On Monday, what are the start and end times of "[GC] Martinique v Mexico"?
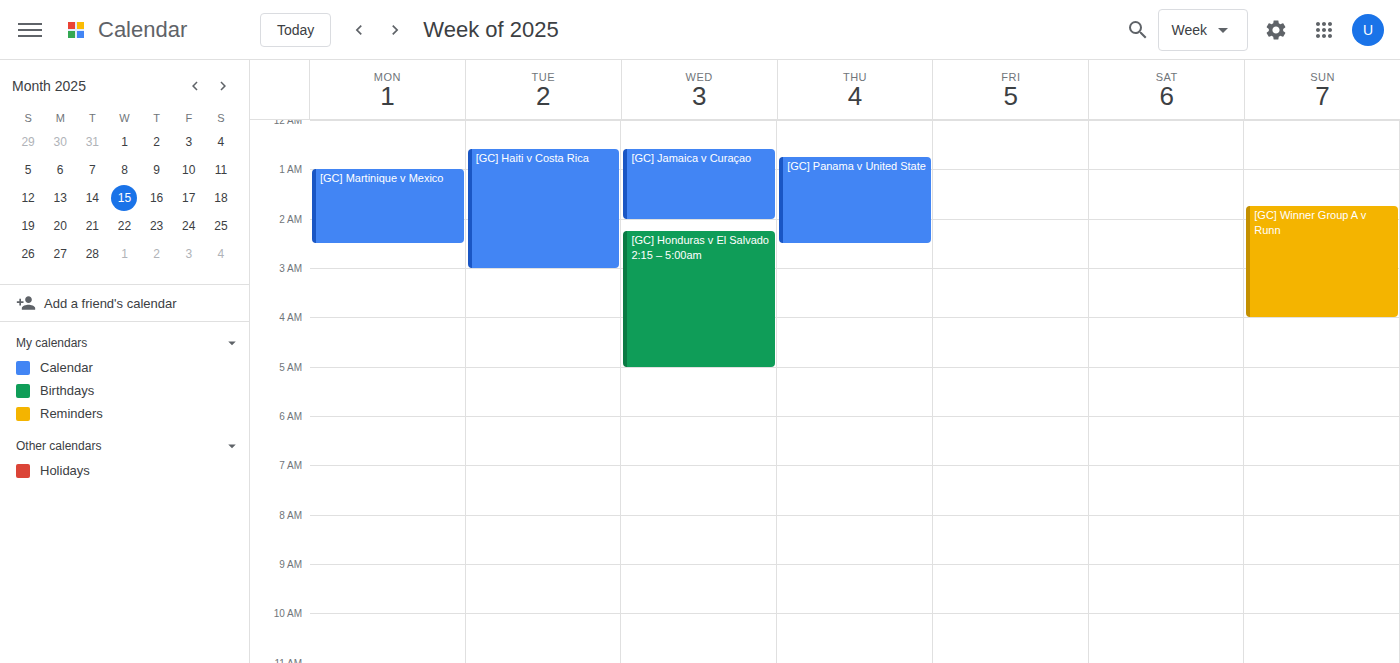
1:00 AM to 2:30 AM